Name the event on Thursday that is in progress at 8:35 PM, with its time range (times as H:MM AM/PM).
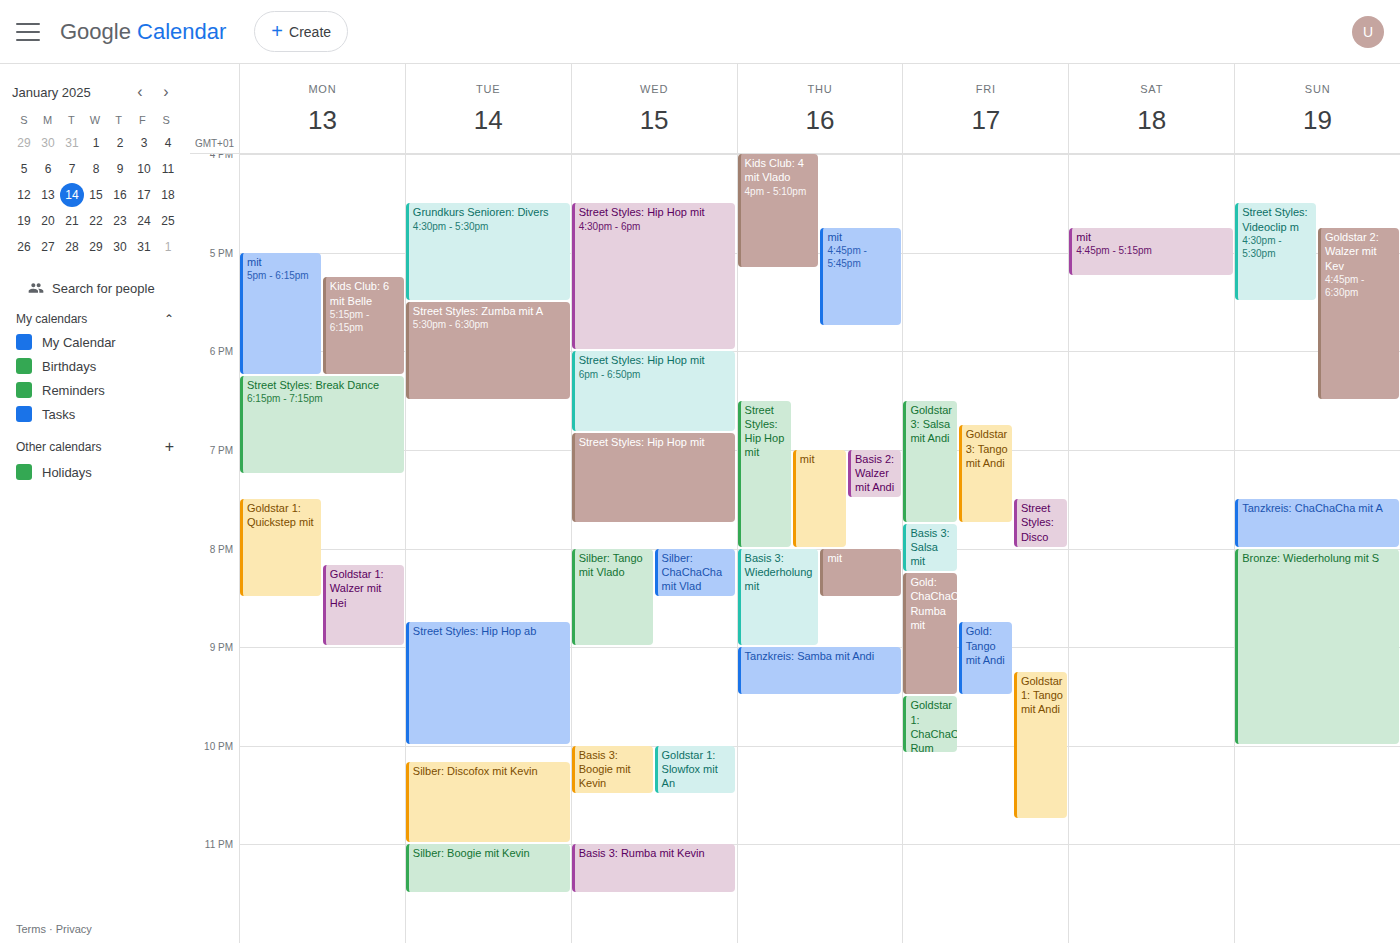
"Basis 3: Wiederholung mit", 8:00 PM to 9:00 PM